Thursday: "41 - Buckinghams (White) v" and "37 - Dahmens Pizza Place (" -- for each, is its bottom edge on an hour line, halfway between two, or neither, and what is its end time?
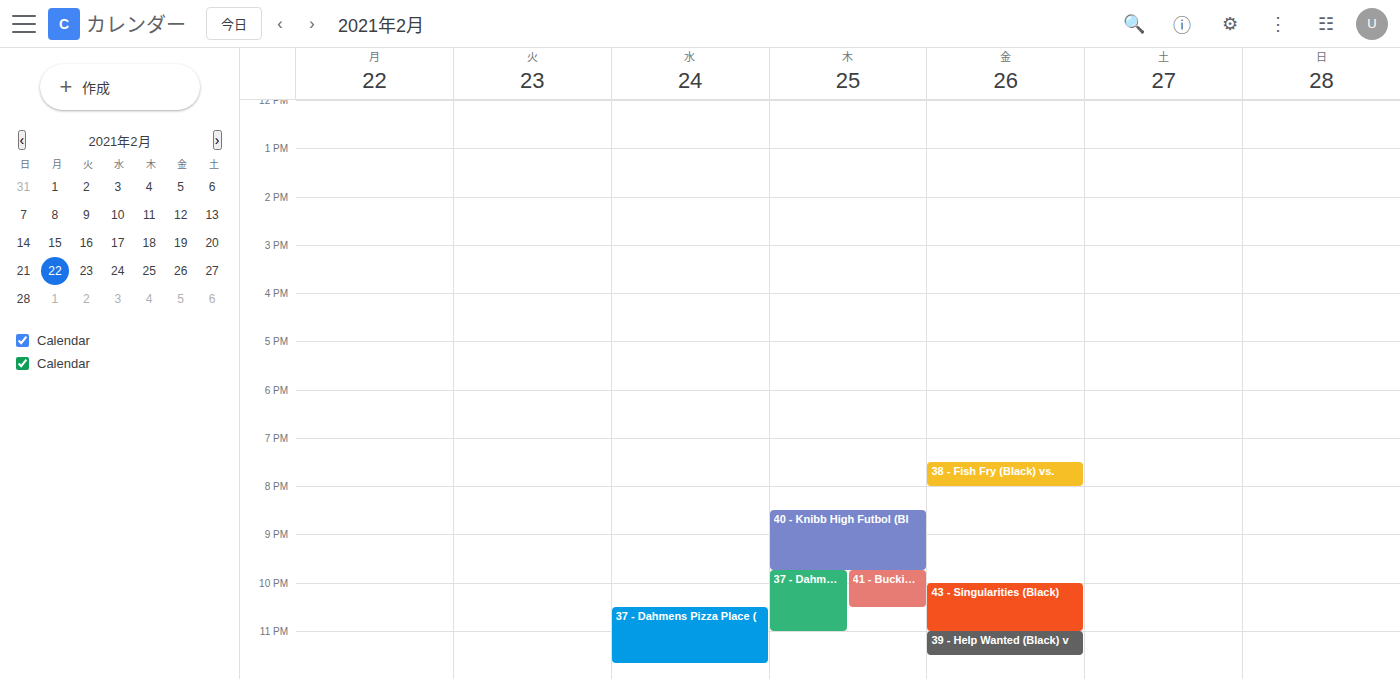
"41 - Buckinghams (White) v": 10:30 PM, halfway between the 10 PM and 11 PM lines. "37 - Dahmens Pizza Place (": 11:00 PM, exactly on the 11 PM line.